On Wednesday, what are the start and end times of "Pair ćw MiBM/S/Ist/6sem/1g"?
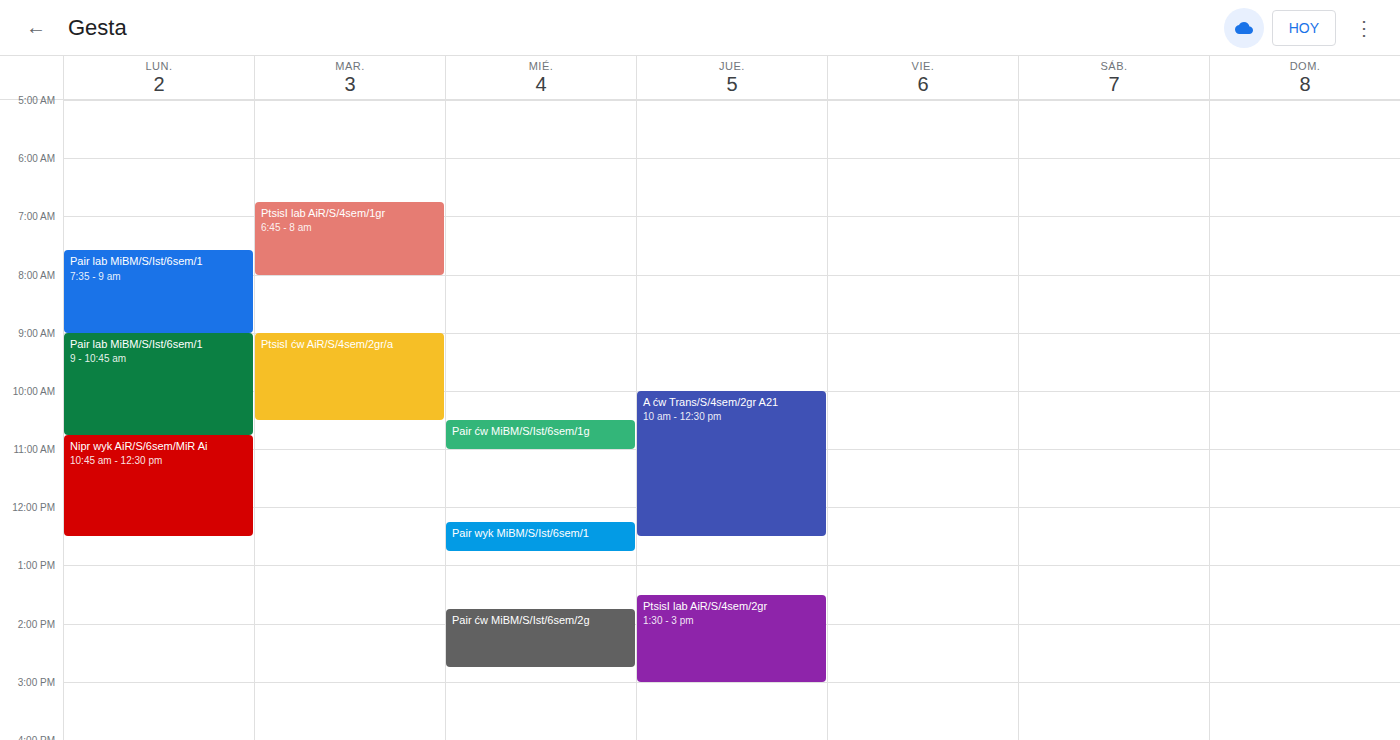
10:30 AM to 11:00 AM